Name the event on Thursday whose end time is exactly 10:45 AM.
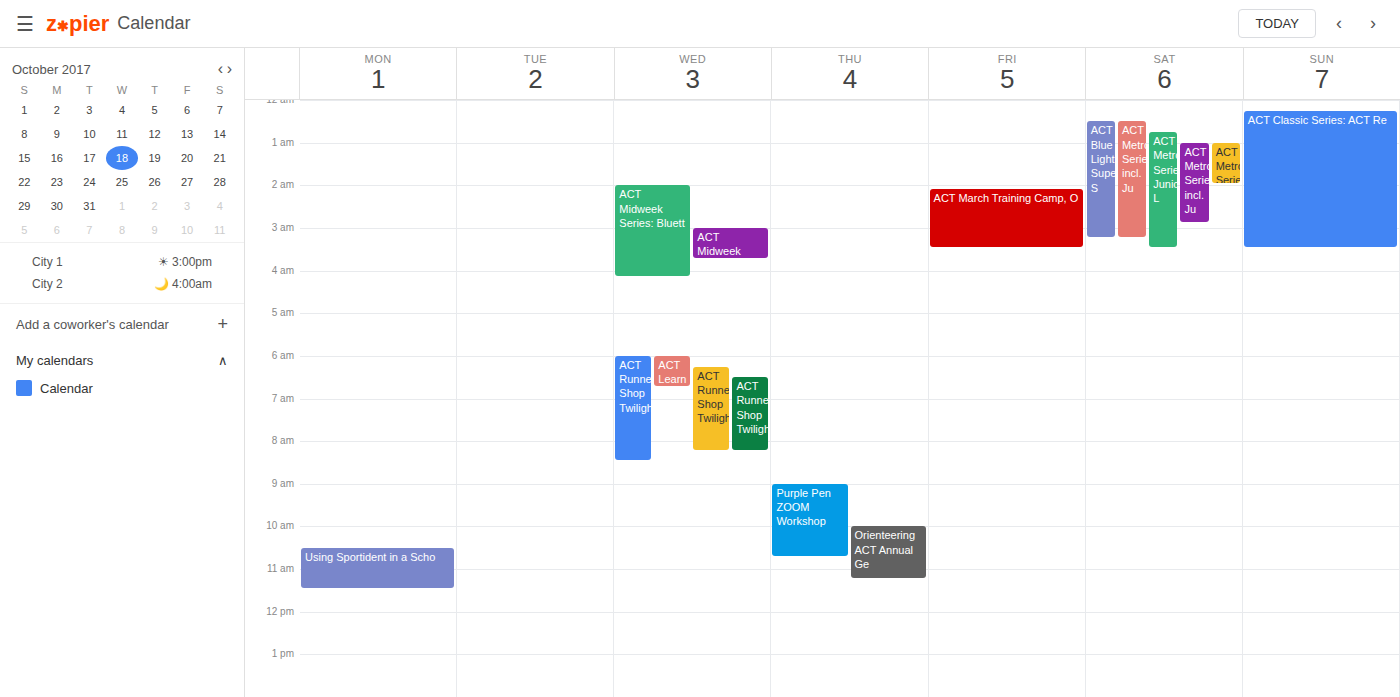
"Purple Pen ZOOM Workshop"